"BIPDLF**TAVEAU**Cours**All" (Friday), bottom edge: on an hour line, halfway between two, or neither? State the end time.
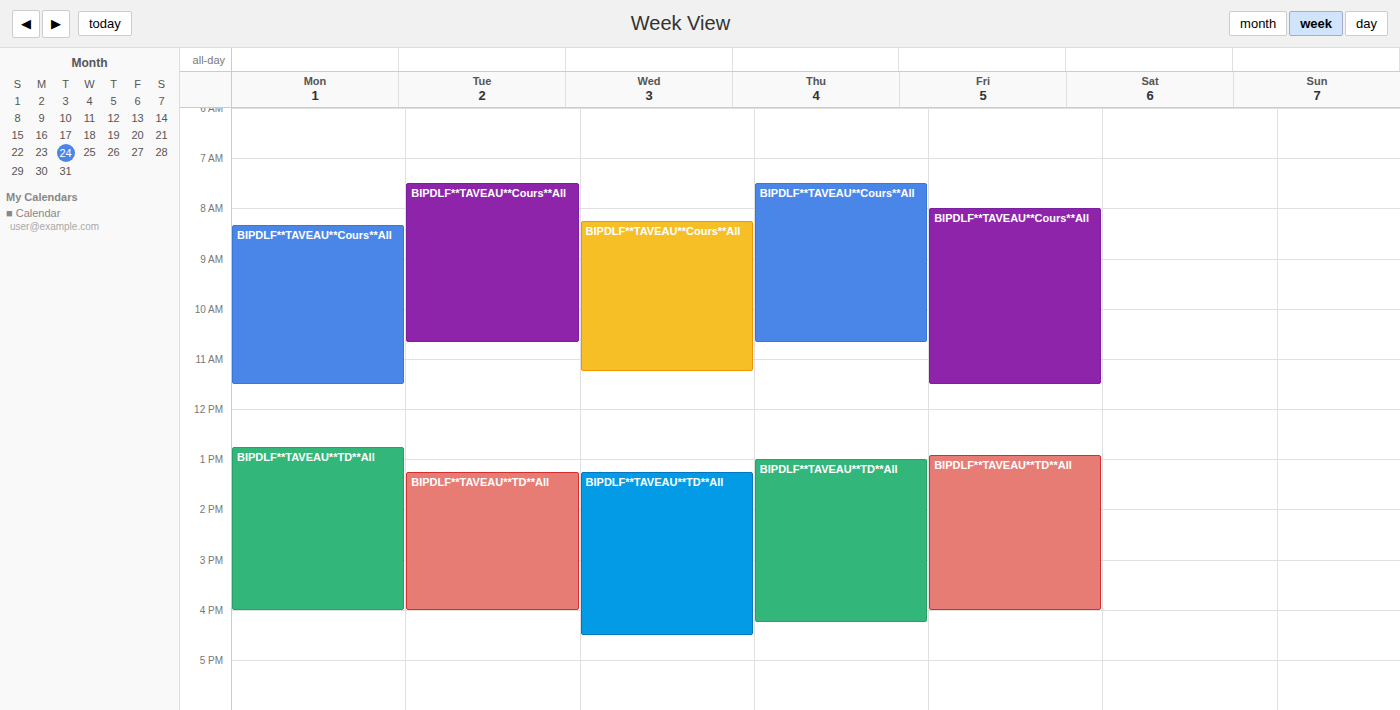
11:30 AM -- halfway between the 11 AM and 12 PM lines.